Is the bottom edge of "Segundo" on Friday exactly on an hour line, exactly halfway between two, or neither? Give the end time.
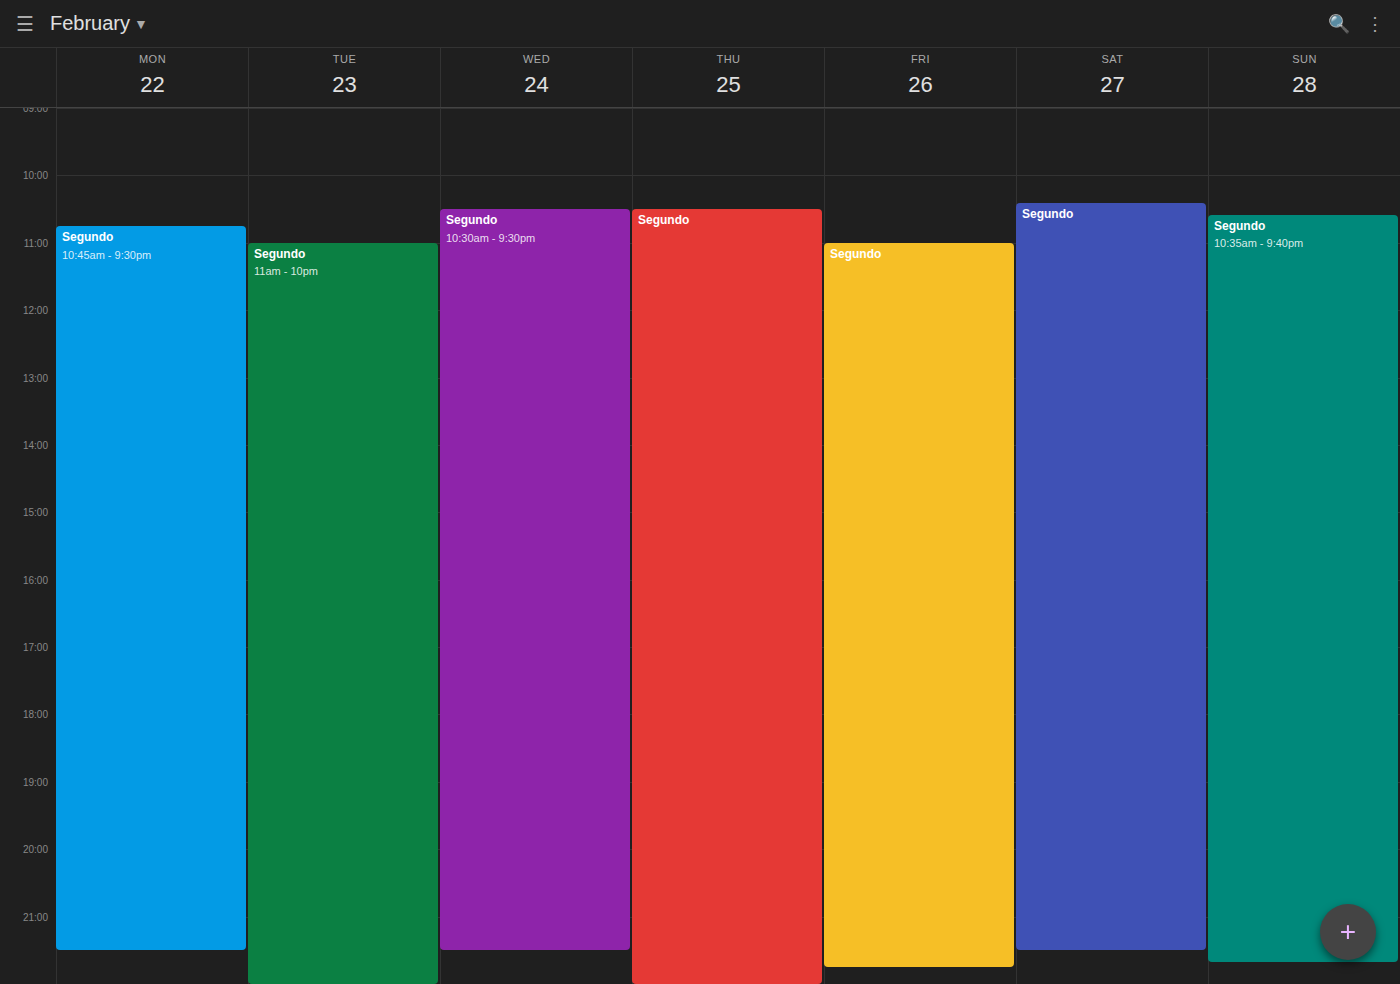
9:45 PM -- neither: three quarters of the way from the 9 PM line to the 10 PM line.